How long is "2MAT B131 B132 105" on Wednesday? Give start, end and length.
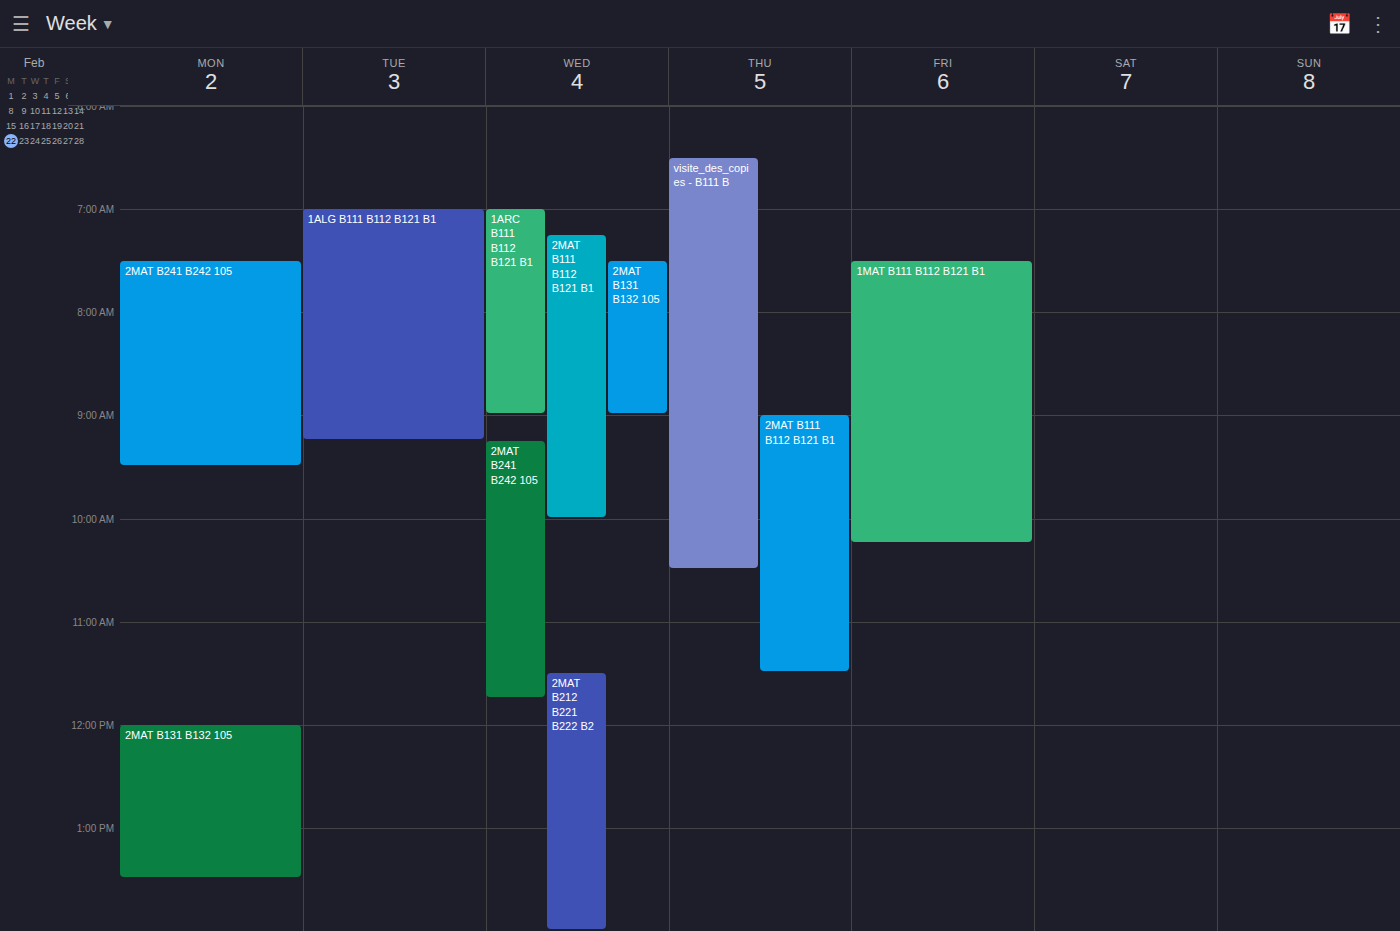
07:30 to 09:00, 1 hour 30 minutes